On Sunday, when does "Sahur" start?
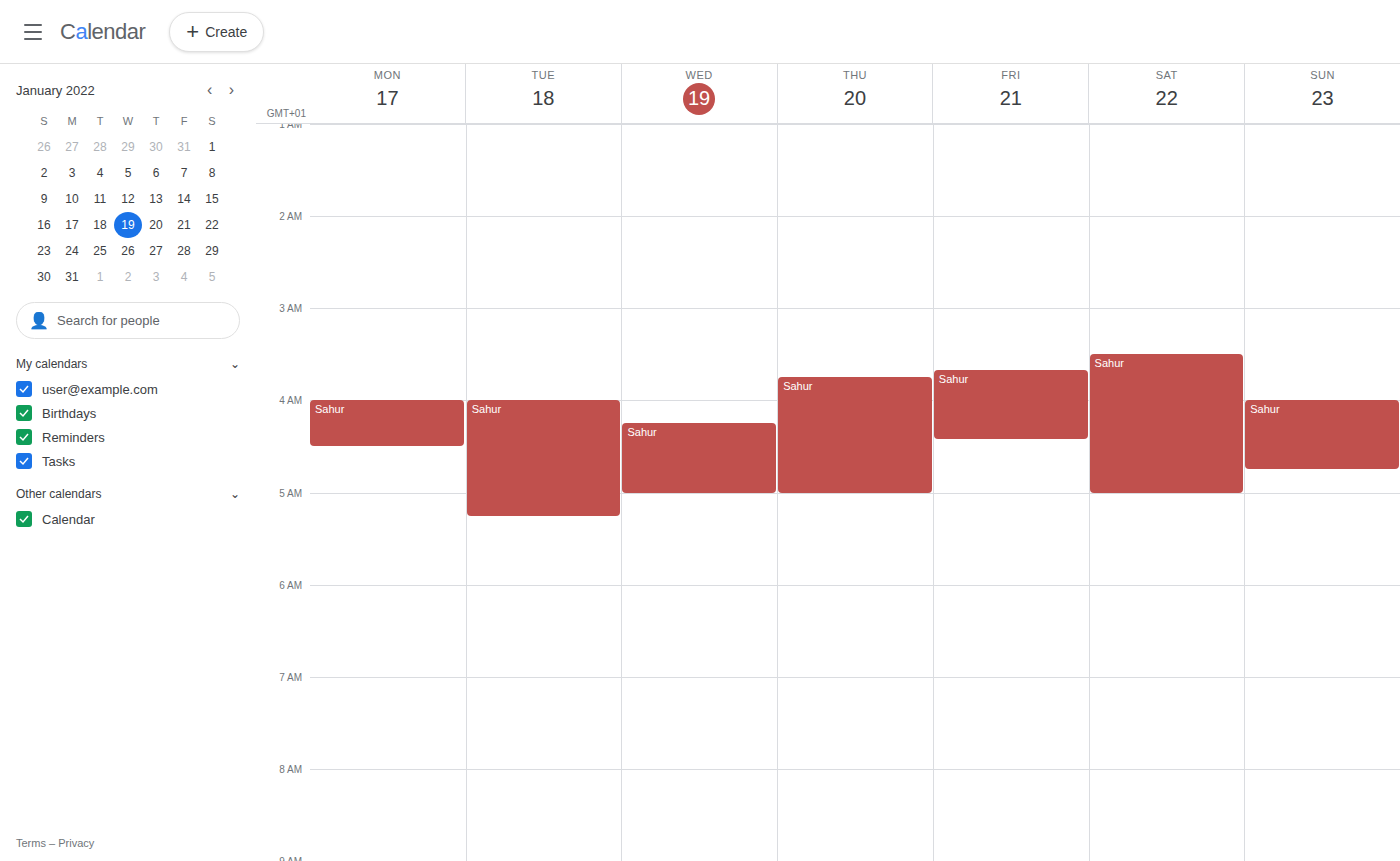
4:00 AM